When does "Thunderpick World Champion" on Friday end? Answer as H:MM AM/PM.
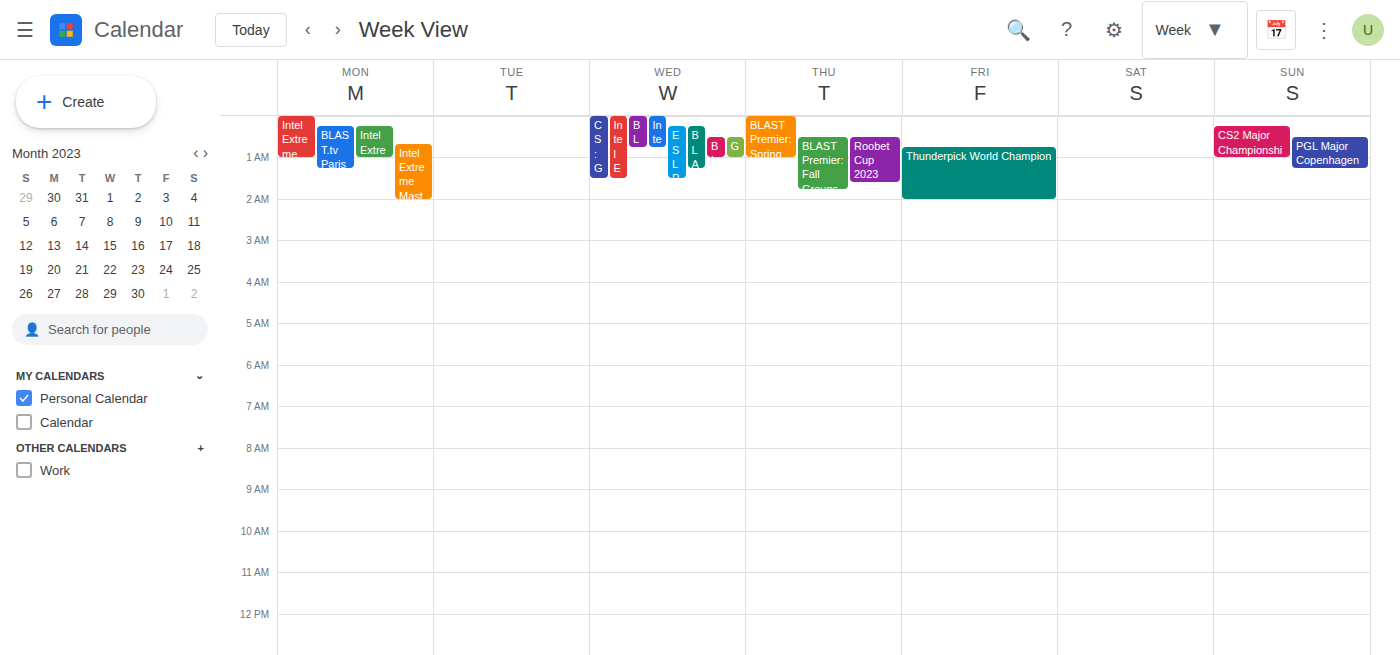
2:00 AM